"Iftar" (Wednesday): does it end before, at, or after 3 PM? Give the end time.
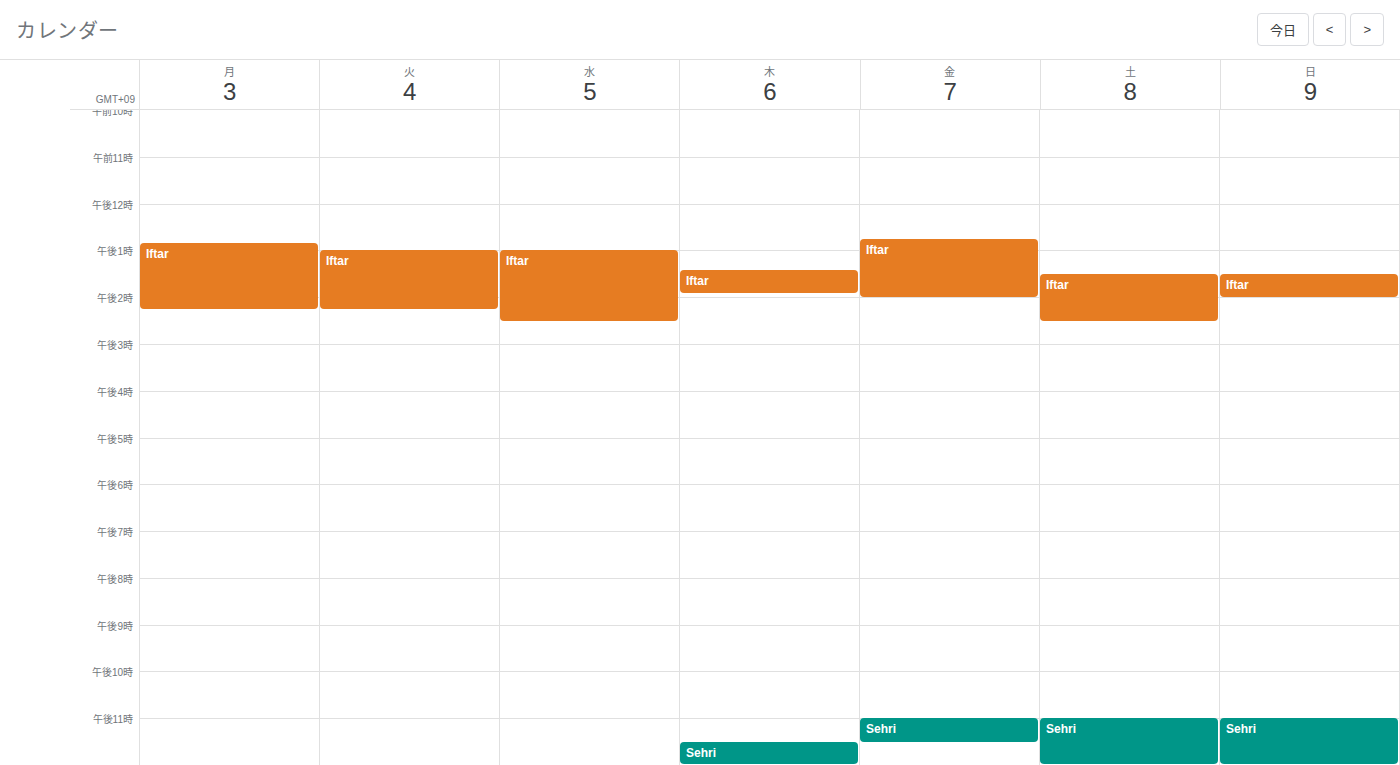
2:30 PM -- before 3 PM, 30 minutes above the 3 PM line.